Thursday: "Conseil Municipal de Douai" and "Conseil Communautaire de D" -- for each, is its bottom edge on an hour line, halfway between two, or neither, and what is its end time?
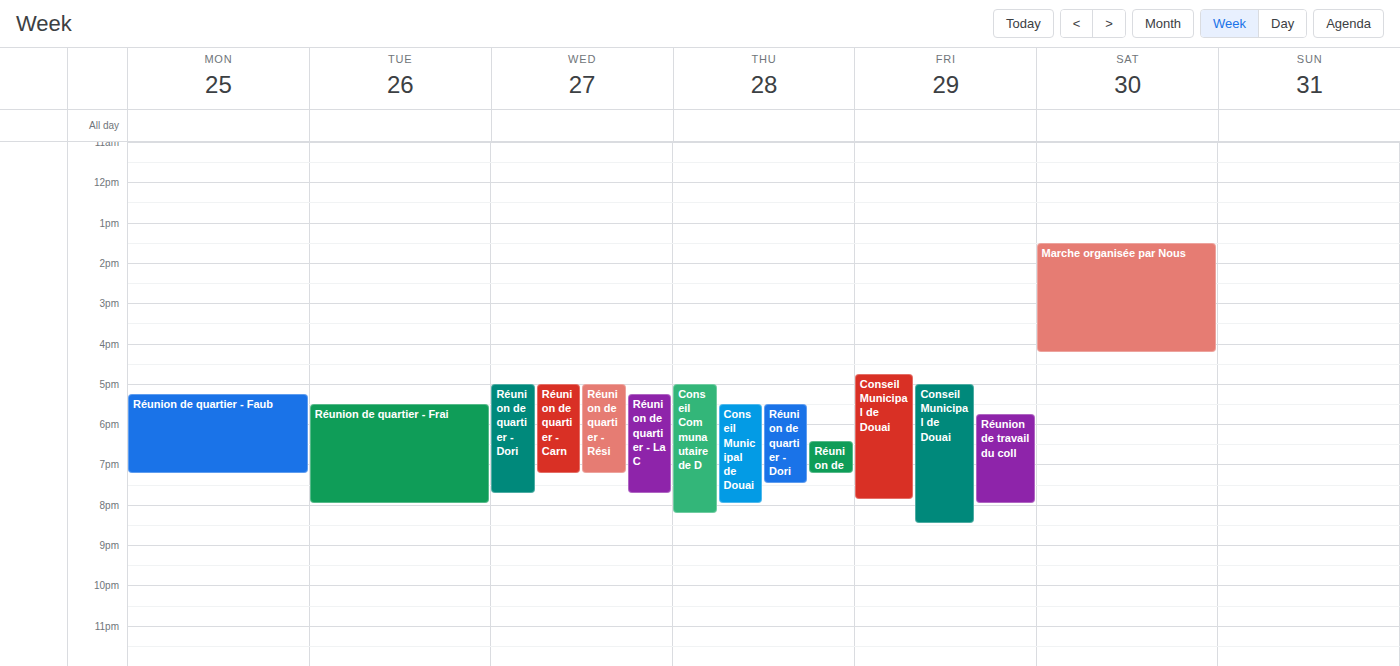
"Conseil Municipal de Douai": 8:00 PM, exactly on the 8 PM line. "Conseil Communautaire de D": 8:15 PM, neither: a quarter of the way from the 8 PM line to the 9 PM line.